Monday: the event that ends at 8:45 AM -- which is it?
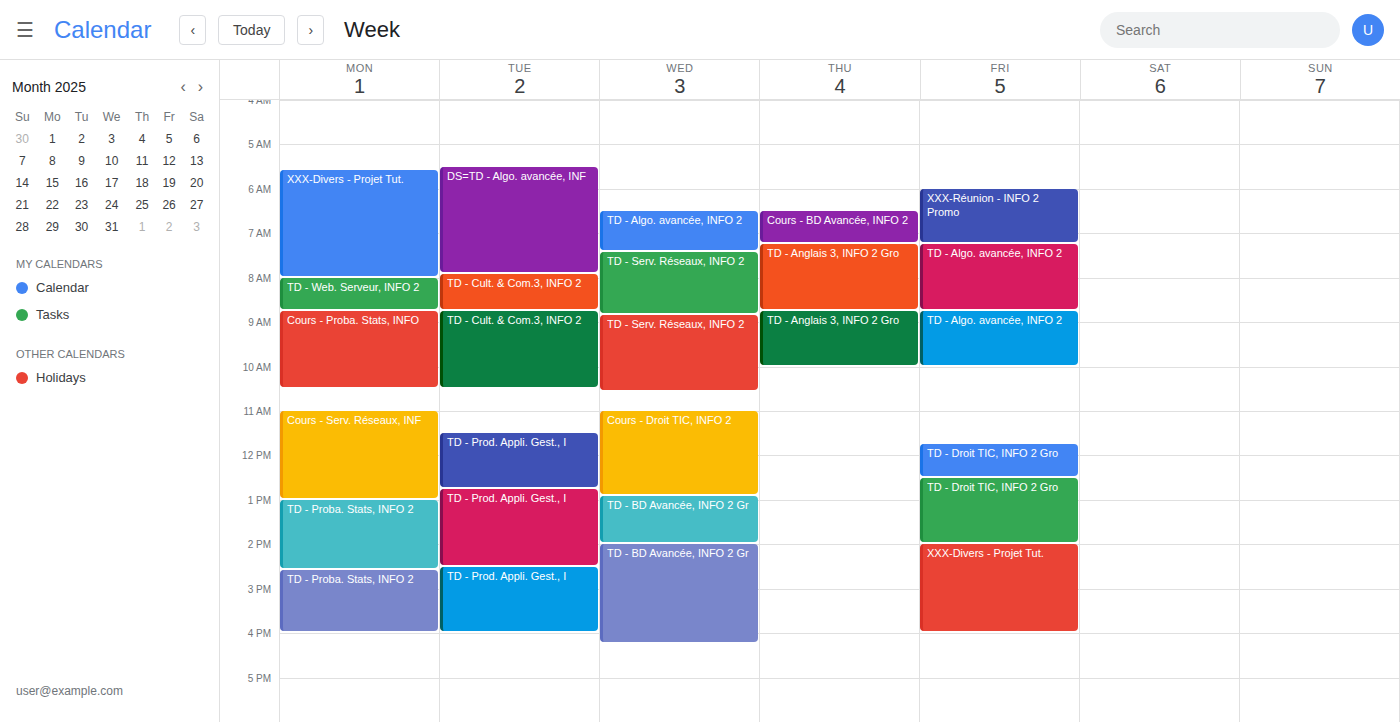
"TD - Web. Serveur, INFO 2"